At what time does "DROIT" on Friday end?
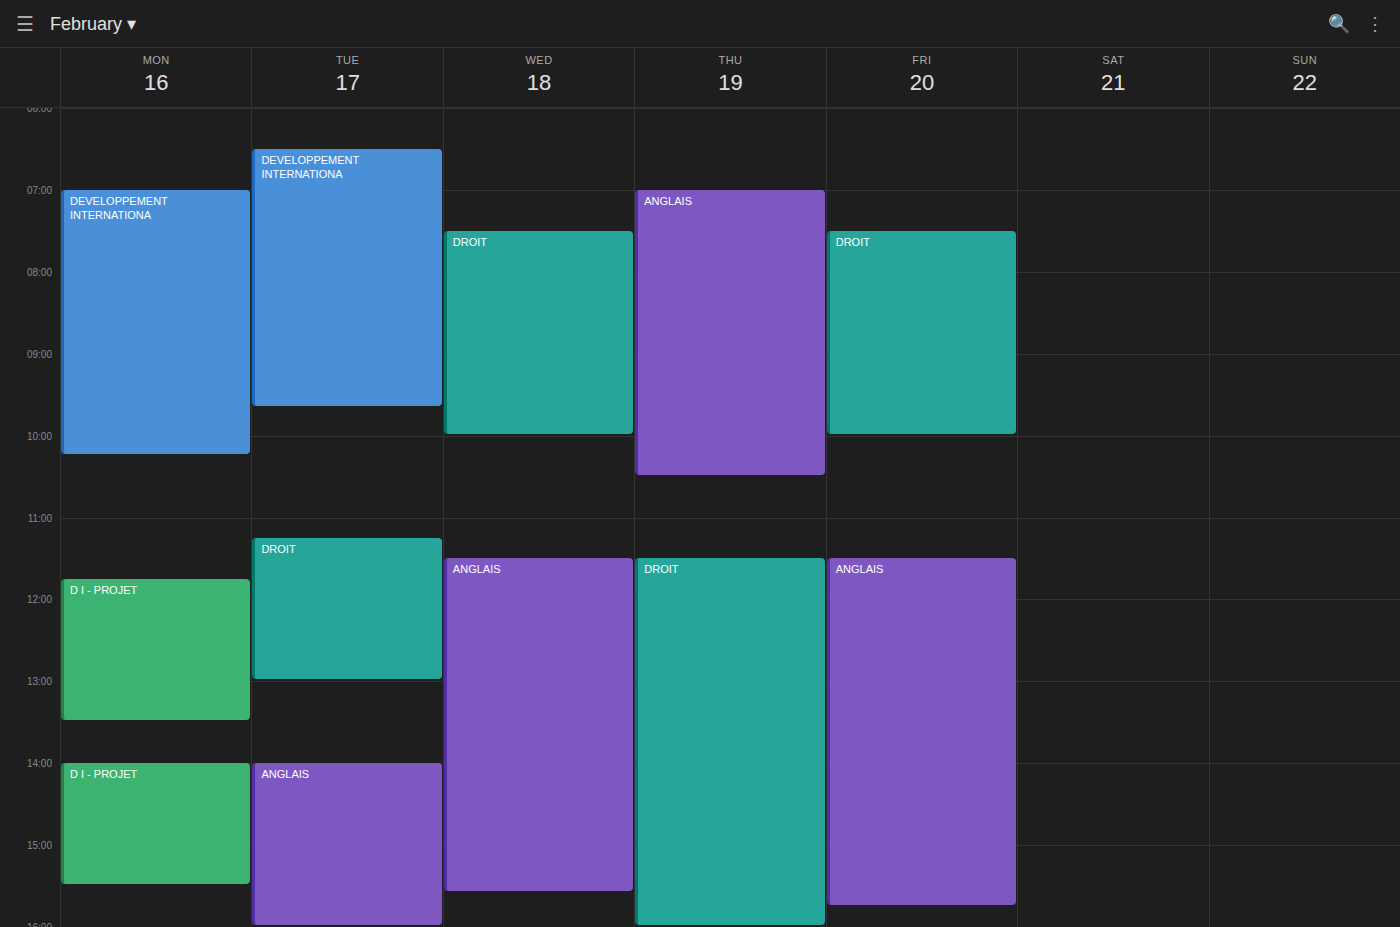
10:00 AM